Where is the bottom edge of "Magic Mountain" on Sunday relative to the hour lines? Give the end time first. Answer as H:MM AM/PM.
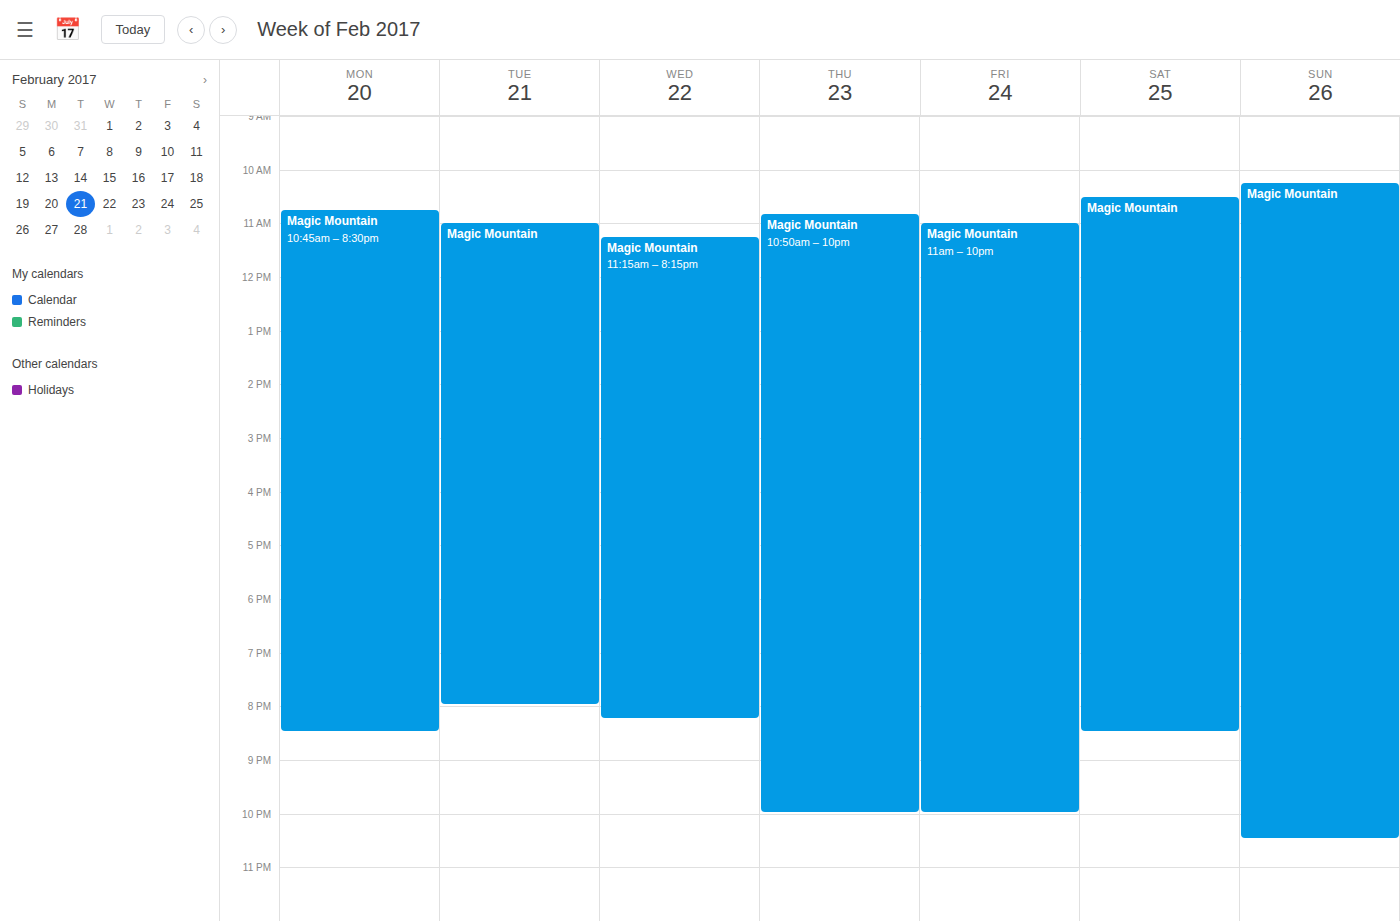
10:30 PM -- halfway between the 10 PM and 11 PM lines.